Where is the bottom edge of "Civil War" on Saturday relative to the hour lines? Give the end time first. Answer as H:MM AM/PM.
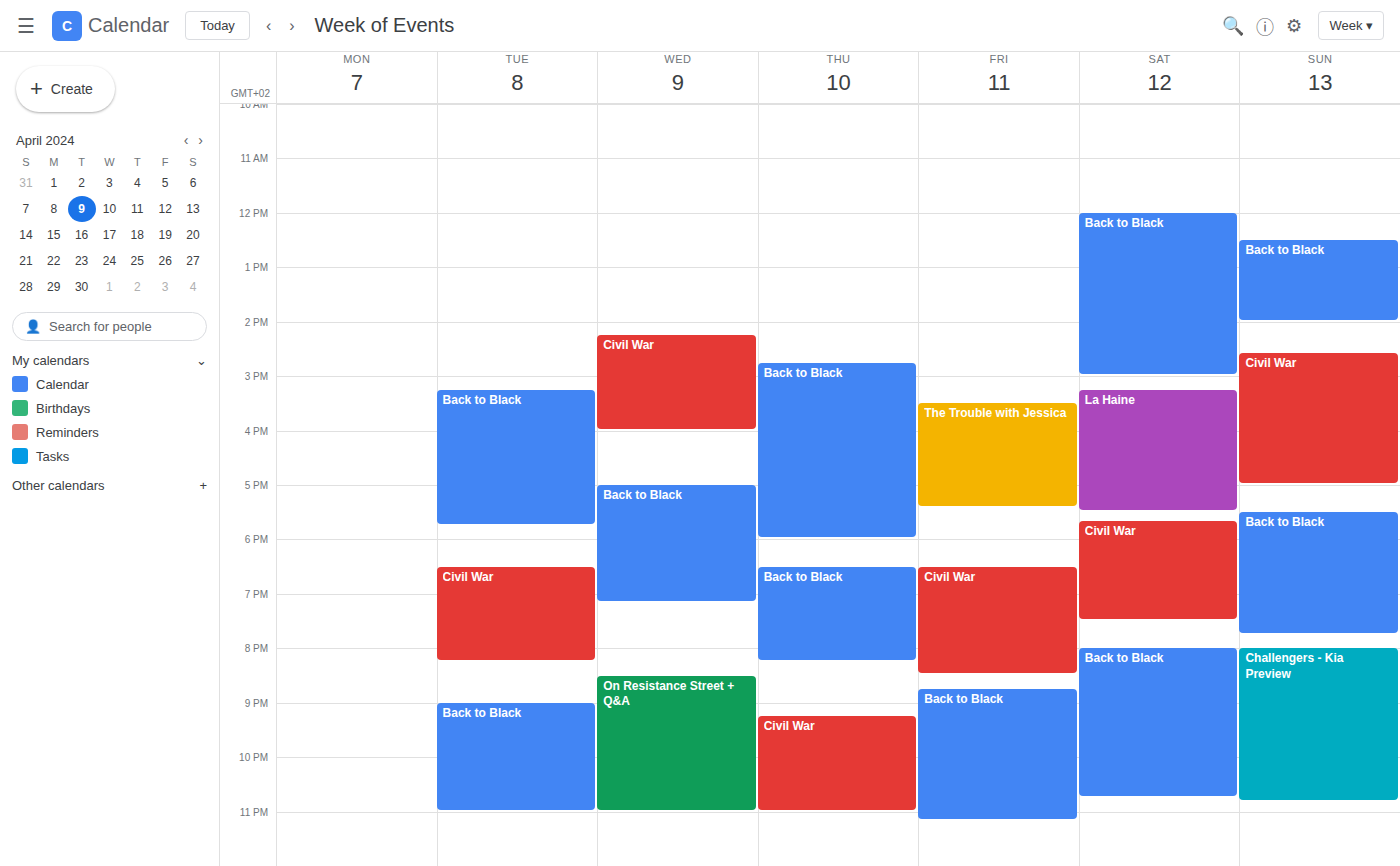
7:30 PM -- halfway between the 7 PM and 8 PM lines.